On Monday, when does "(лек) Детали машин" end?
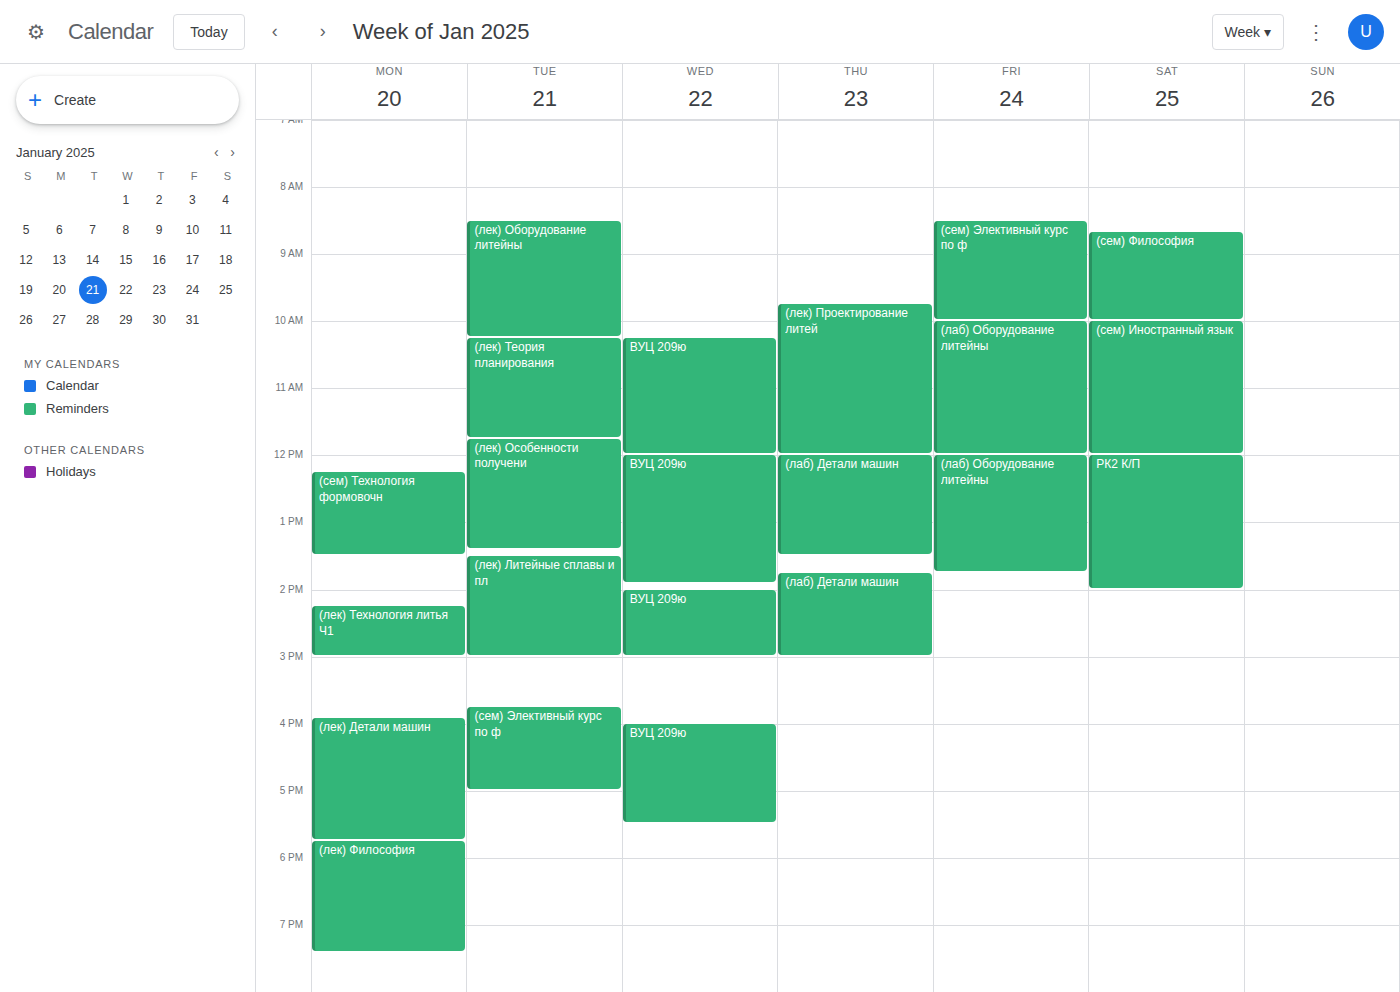
5:45 PM